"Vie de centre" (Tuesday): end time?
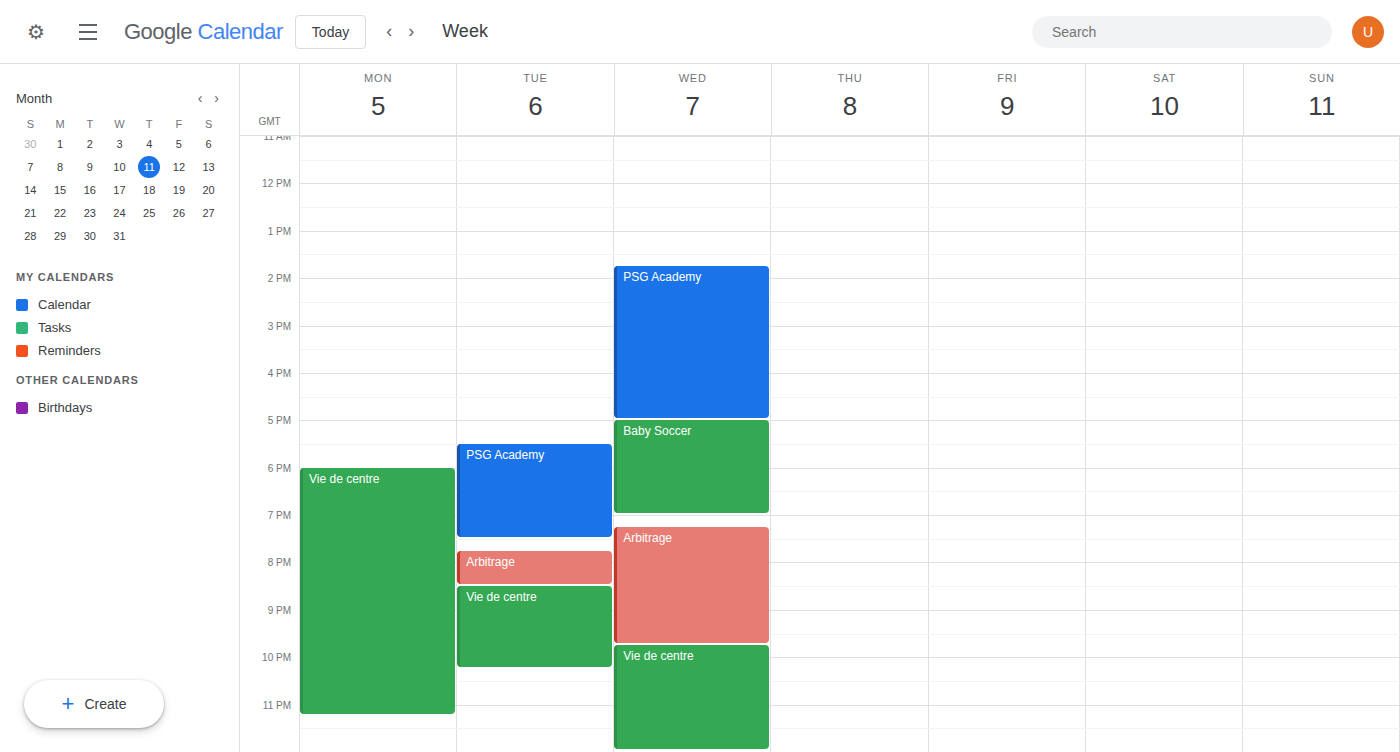
10:15 PM